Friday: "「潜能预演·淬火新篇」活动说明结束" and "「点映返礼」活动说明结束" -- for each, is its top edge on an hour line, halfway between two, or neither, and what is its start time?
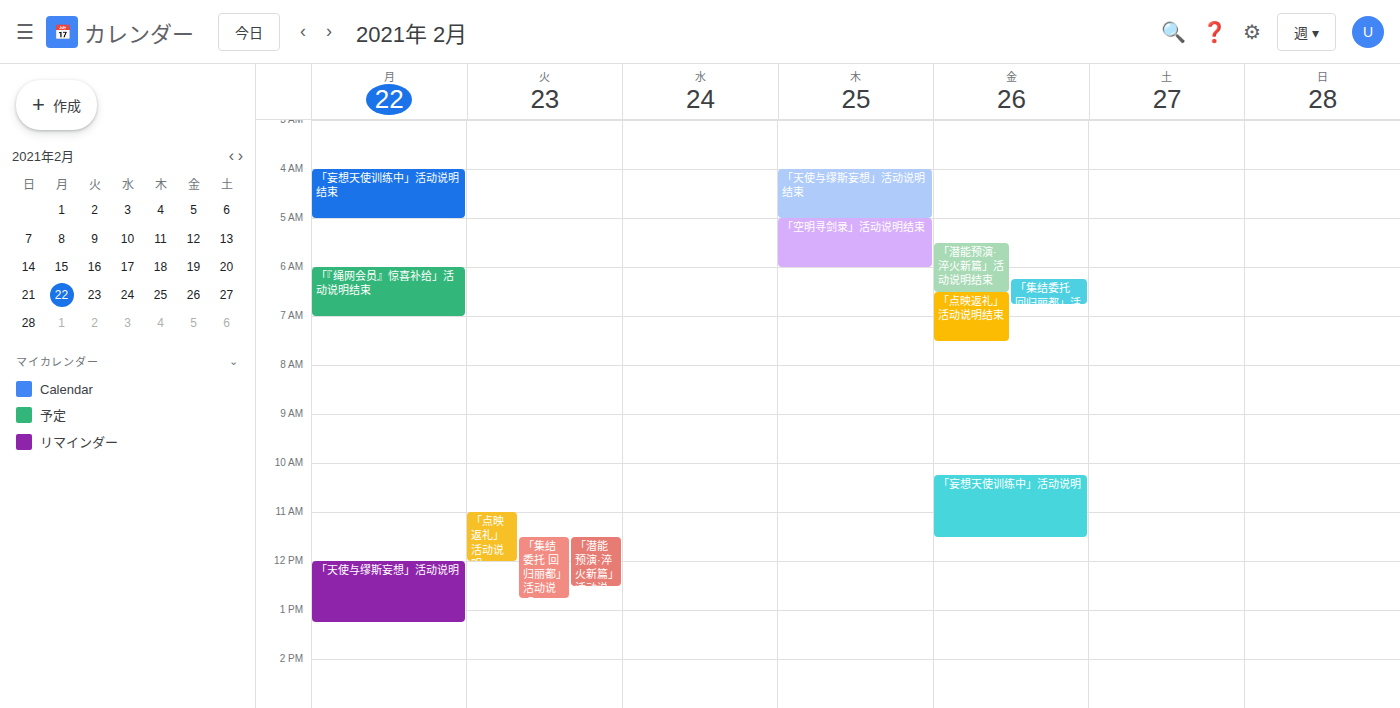
"「潜能预演·淬火新篇」活动说明结束": 5:30 AM, halfway between the 5 AM and 6 AM lines. "「点映返礼」活动说明结束": 6:30 AM, halfway between the 6 AM and 7 AM lines.